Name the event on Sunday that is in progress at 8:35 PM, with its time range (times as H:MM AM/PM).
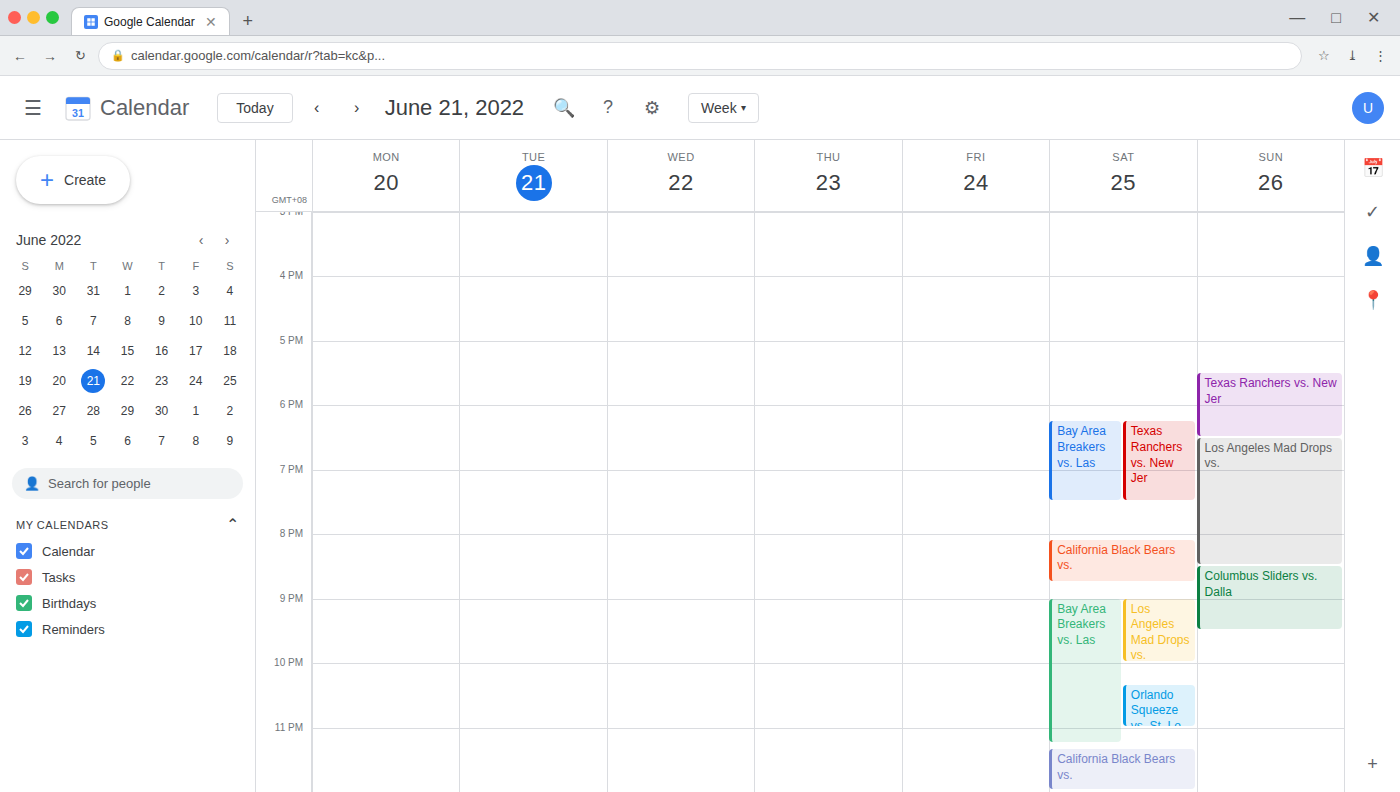
"Columbus Sliders vs. Dalla", 8:30 PM to 9:30 PM